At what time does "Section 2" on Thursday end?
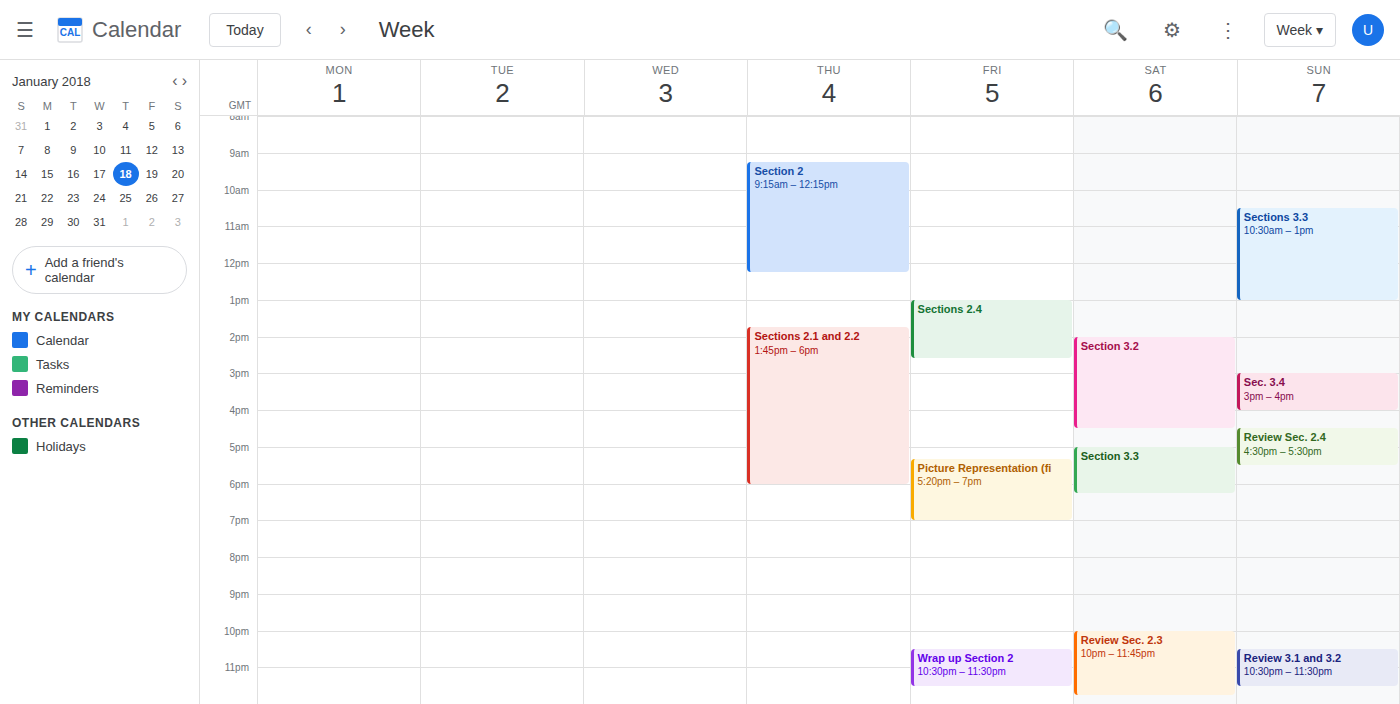
12:15 PM